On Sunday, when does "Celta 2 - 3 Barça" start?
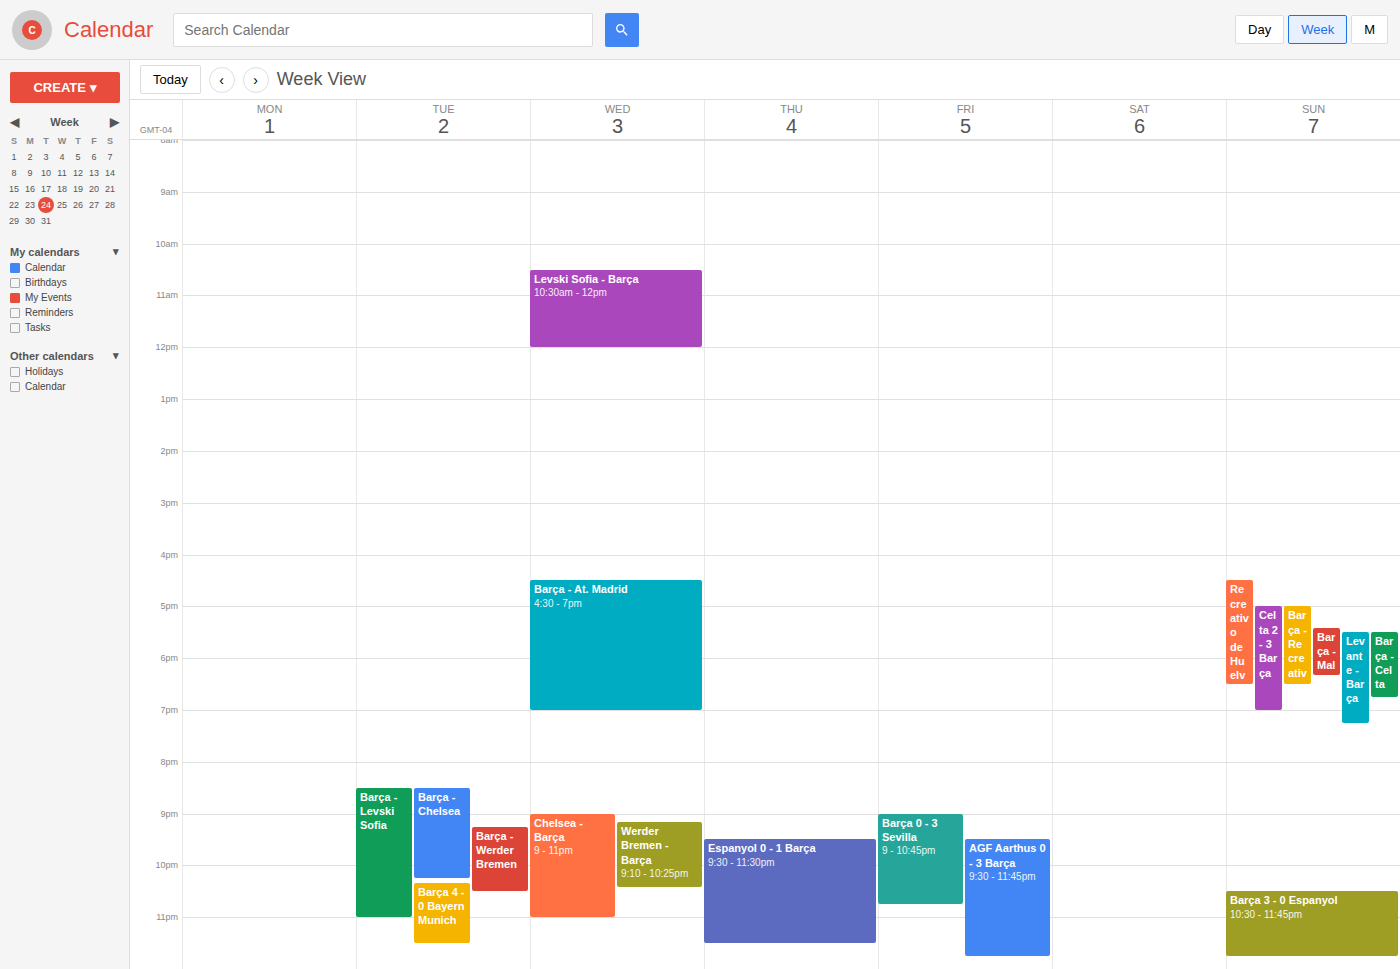
5:00 PM